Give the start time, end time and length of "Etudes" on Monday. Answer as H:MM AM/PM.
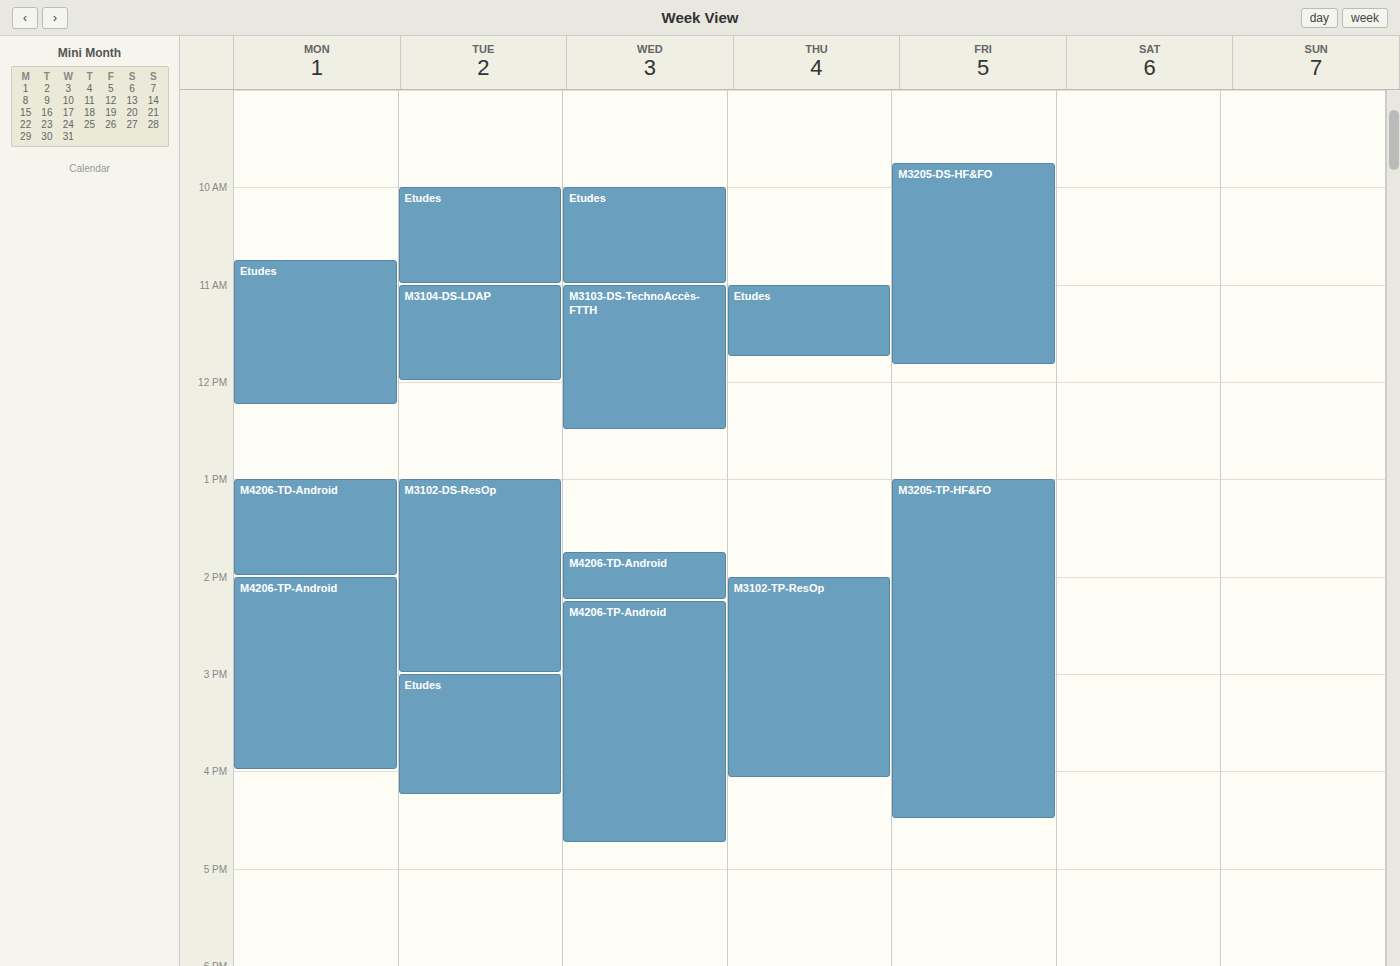
10:45 AM to 12:15 PM, 1 hour 30 minutes